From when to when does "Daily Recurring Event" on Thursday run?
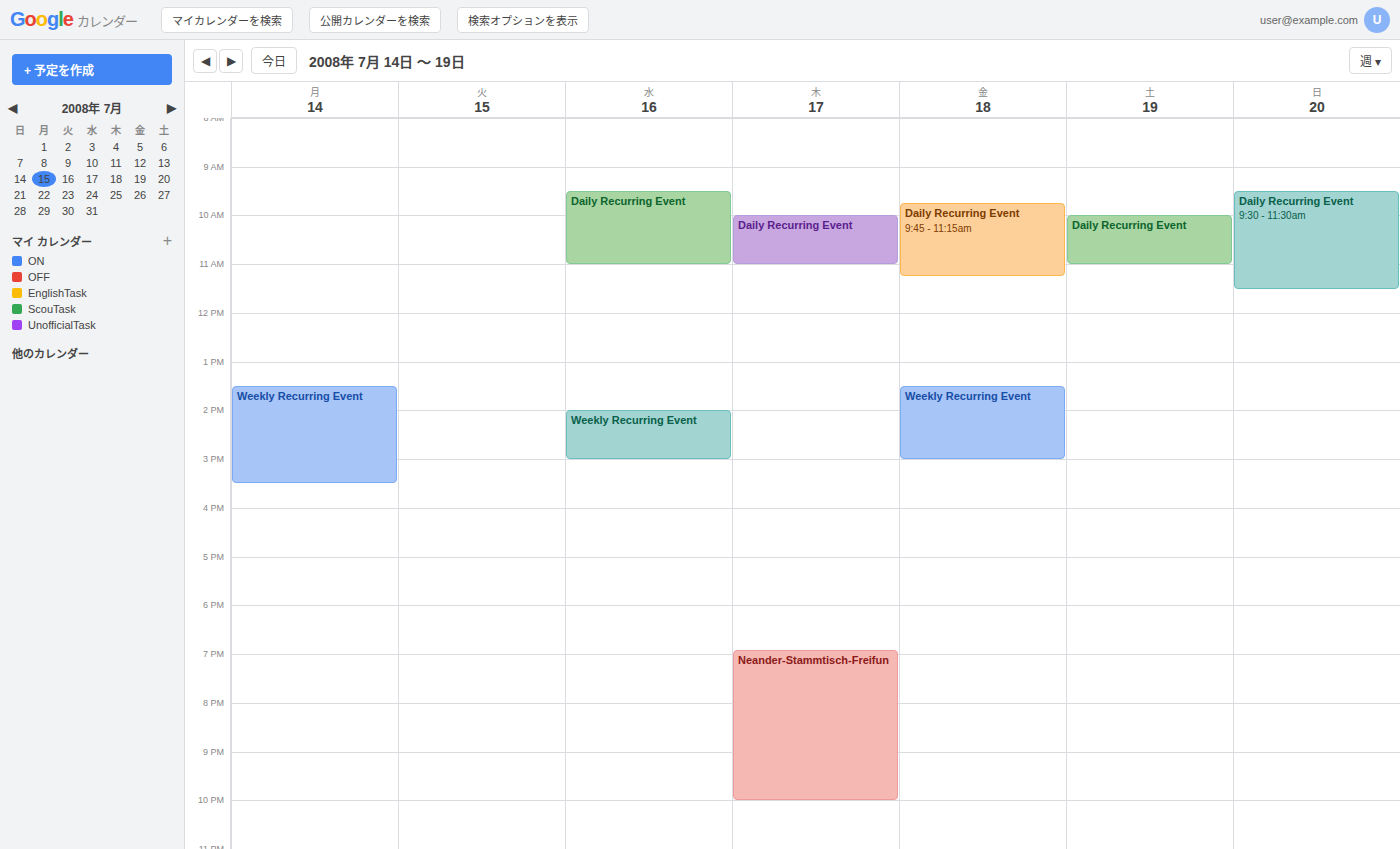
10:00 AM to 11:00 AM